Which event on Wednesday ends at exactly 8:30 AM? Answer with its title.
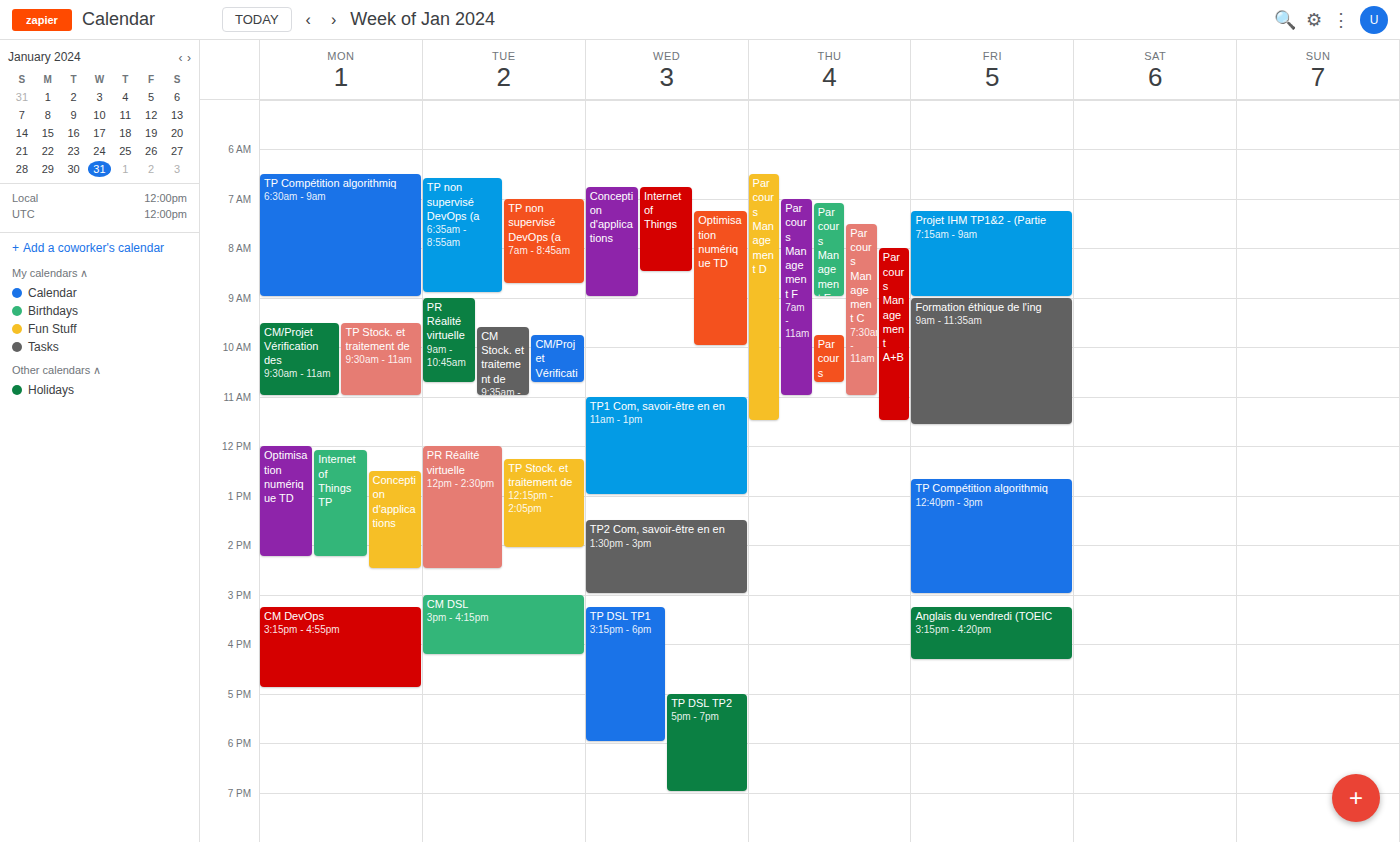
"Internet of Things"